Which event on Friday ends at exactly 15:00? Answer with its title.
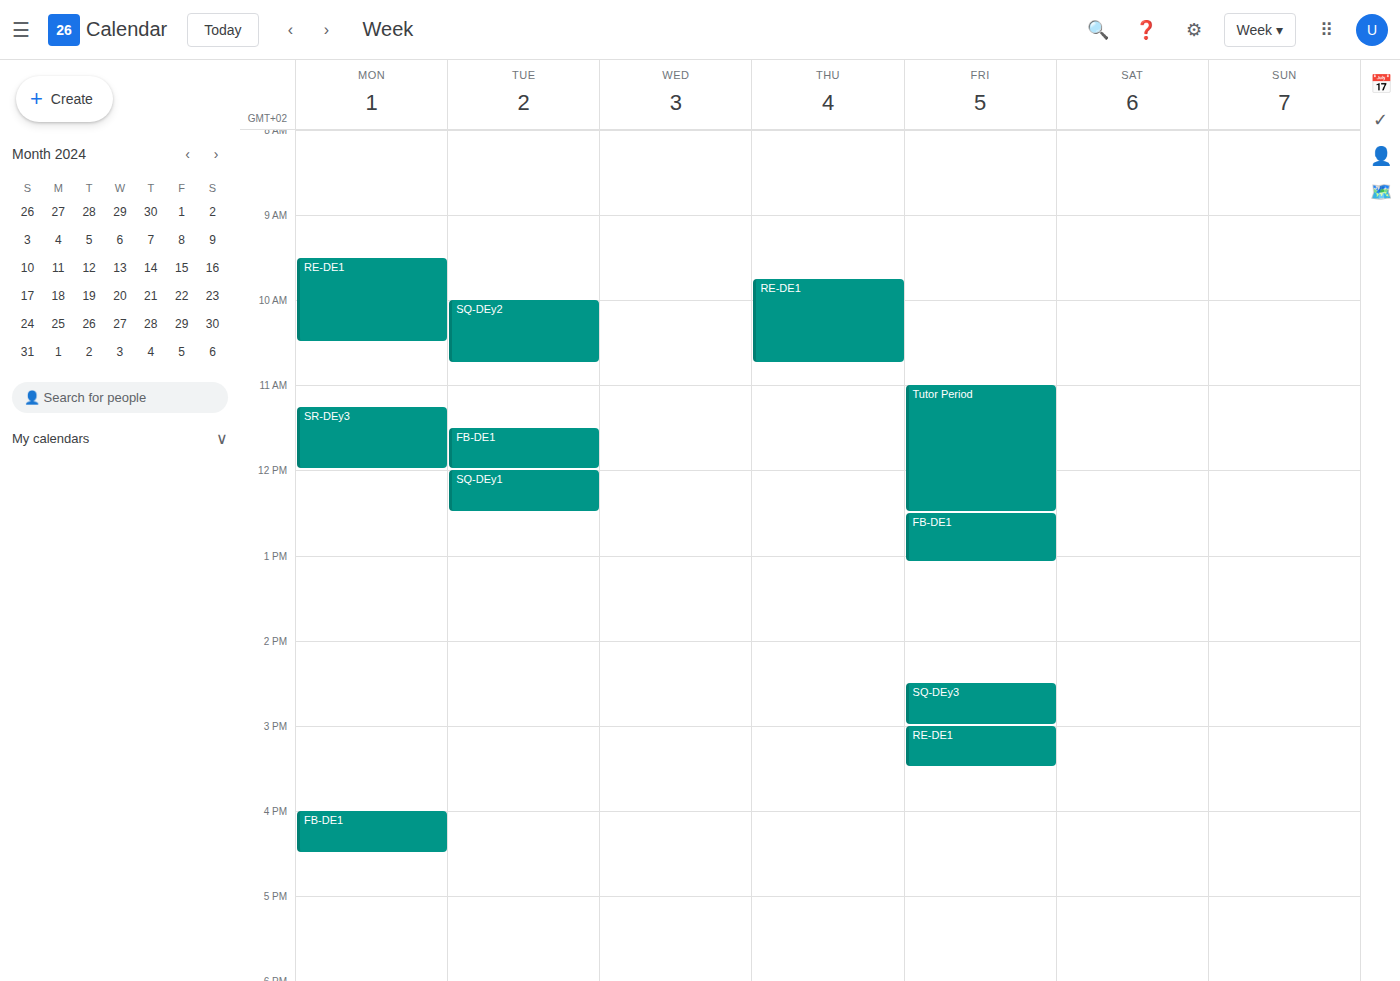
"SQ-DEy3"